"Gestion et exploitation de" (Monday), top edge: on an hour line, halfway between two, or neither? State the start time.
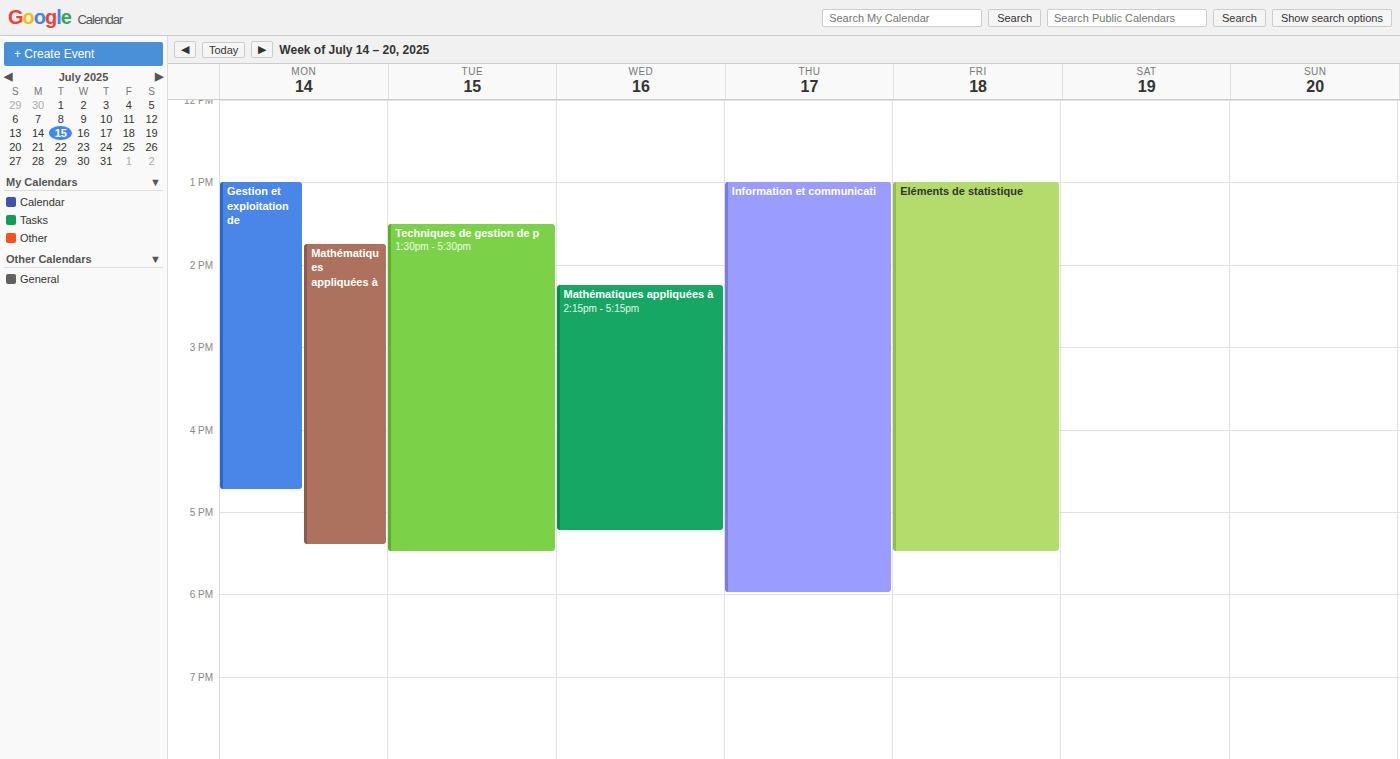
1:00 PM -- exactly on the 1 PM line.